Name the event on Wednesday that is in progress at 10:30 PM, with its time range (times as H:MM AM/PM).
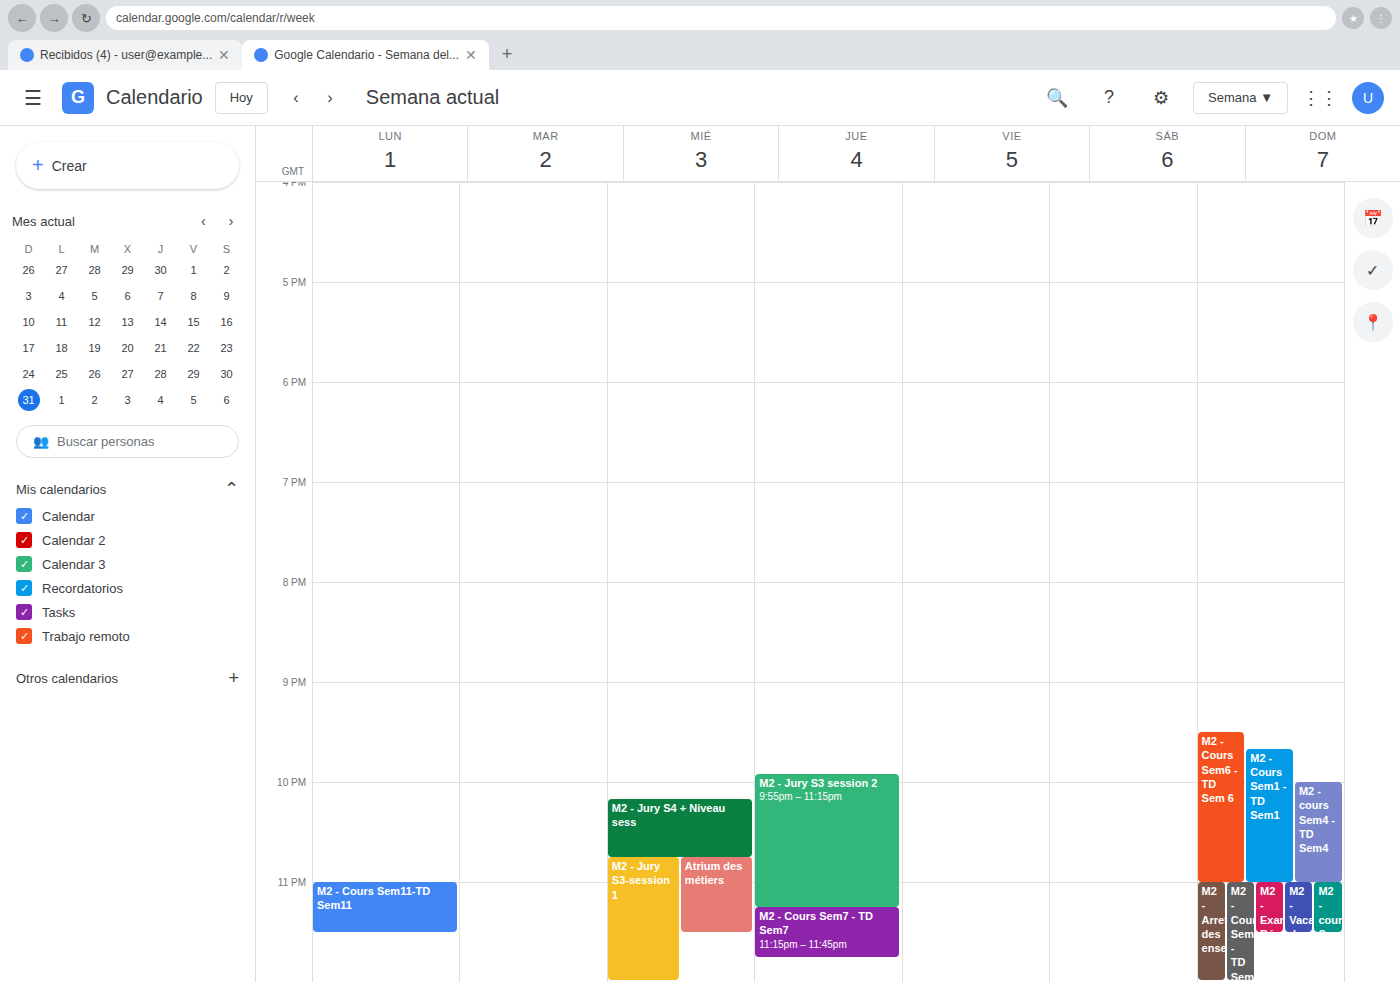
"M2 - Jury S4 + Niveau sess", 10:10 PM to 10:45 PM